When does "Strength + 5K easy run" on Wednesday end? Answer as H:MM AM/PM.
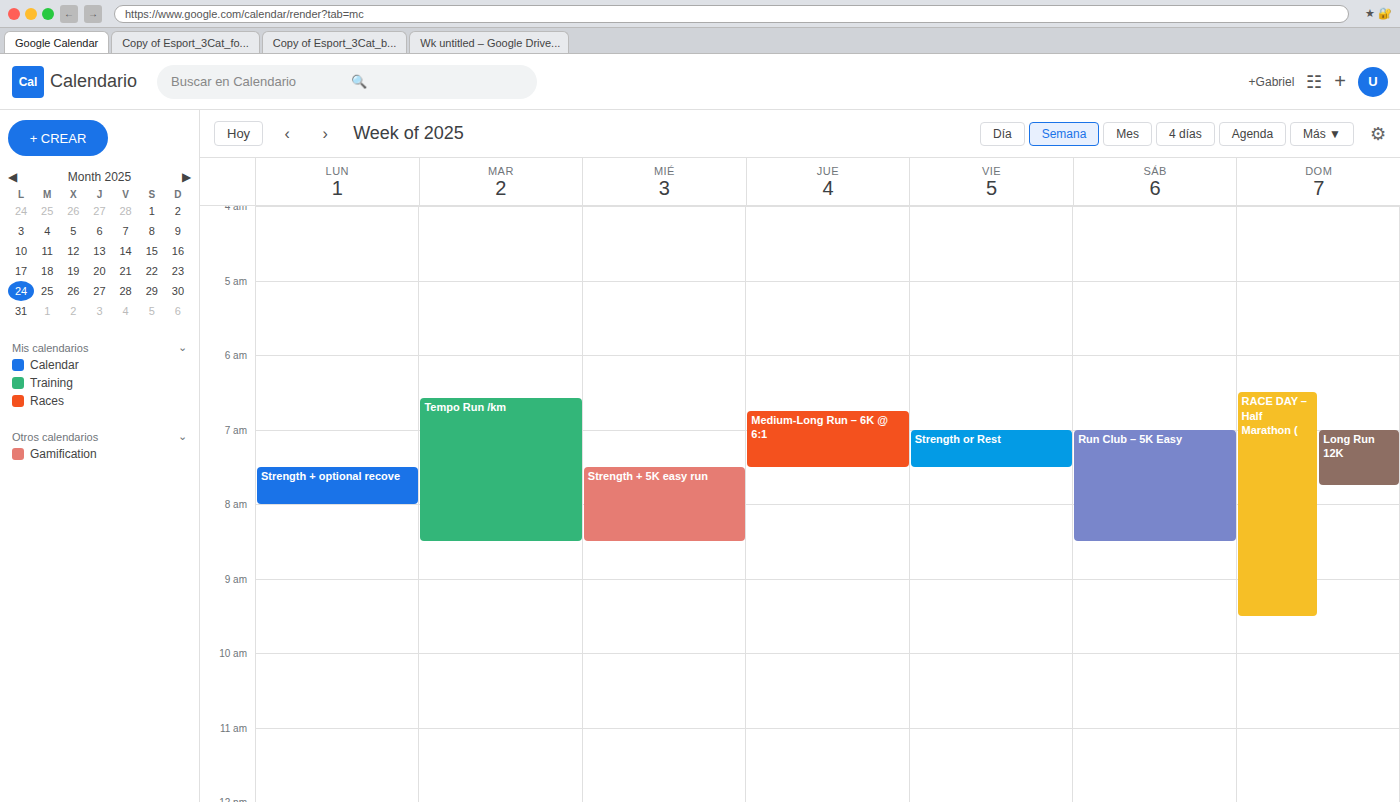
8:30 AM